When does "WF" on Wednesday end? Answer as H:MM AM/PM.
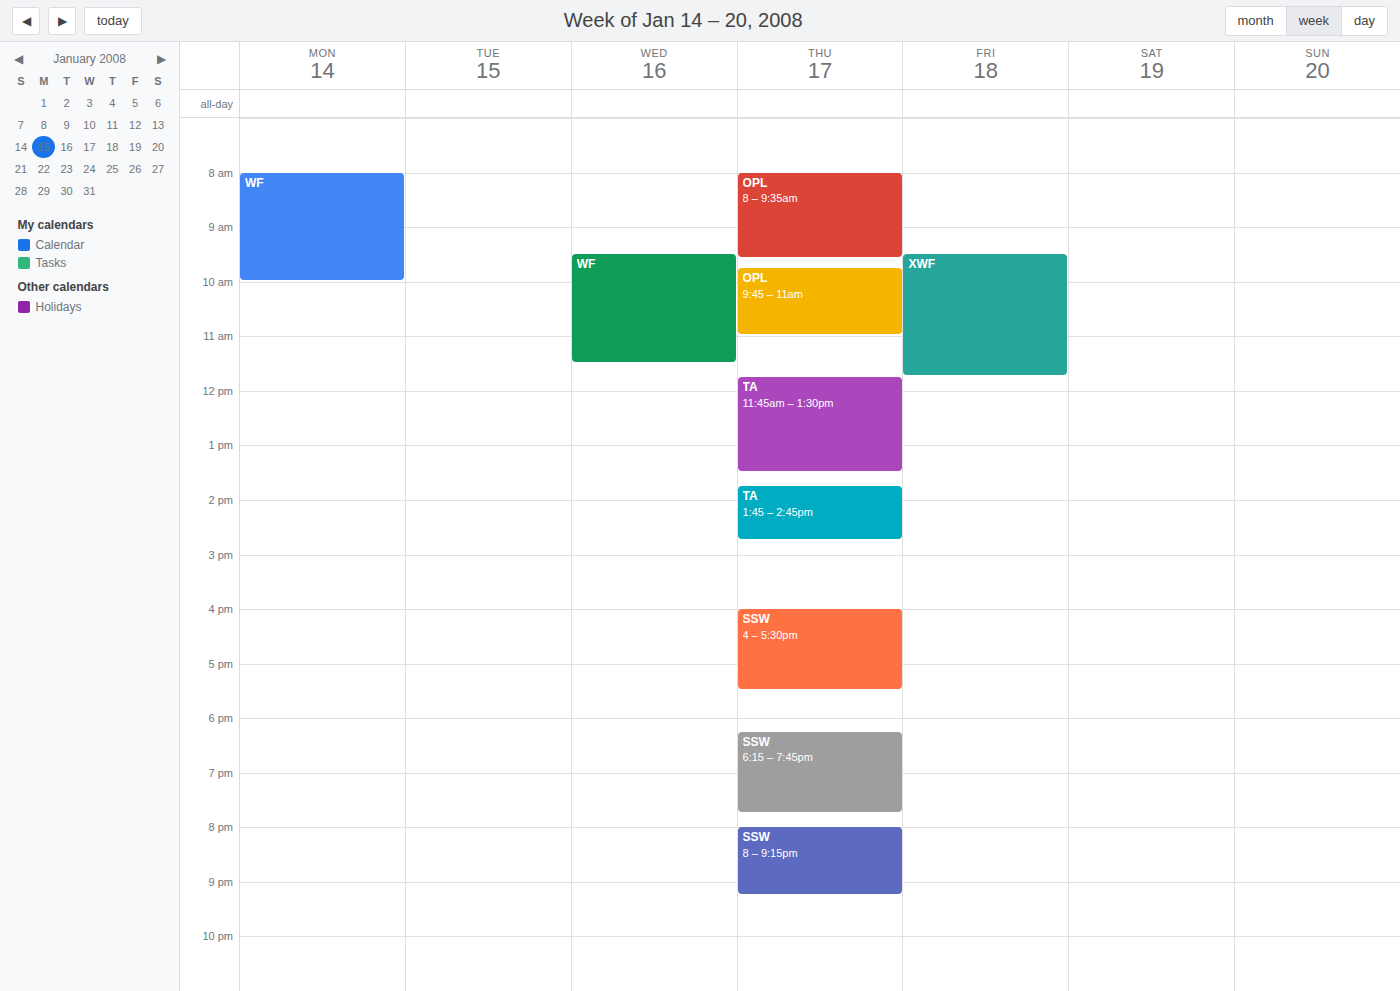
11:30 AM